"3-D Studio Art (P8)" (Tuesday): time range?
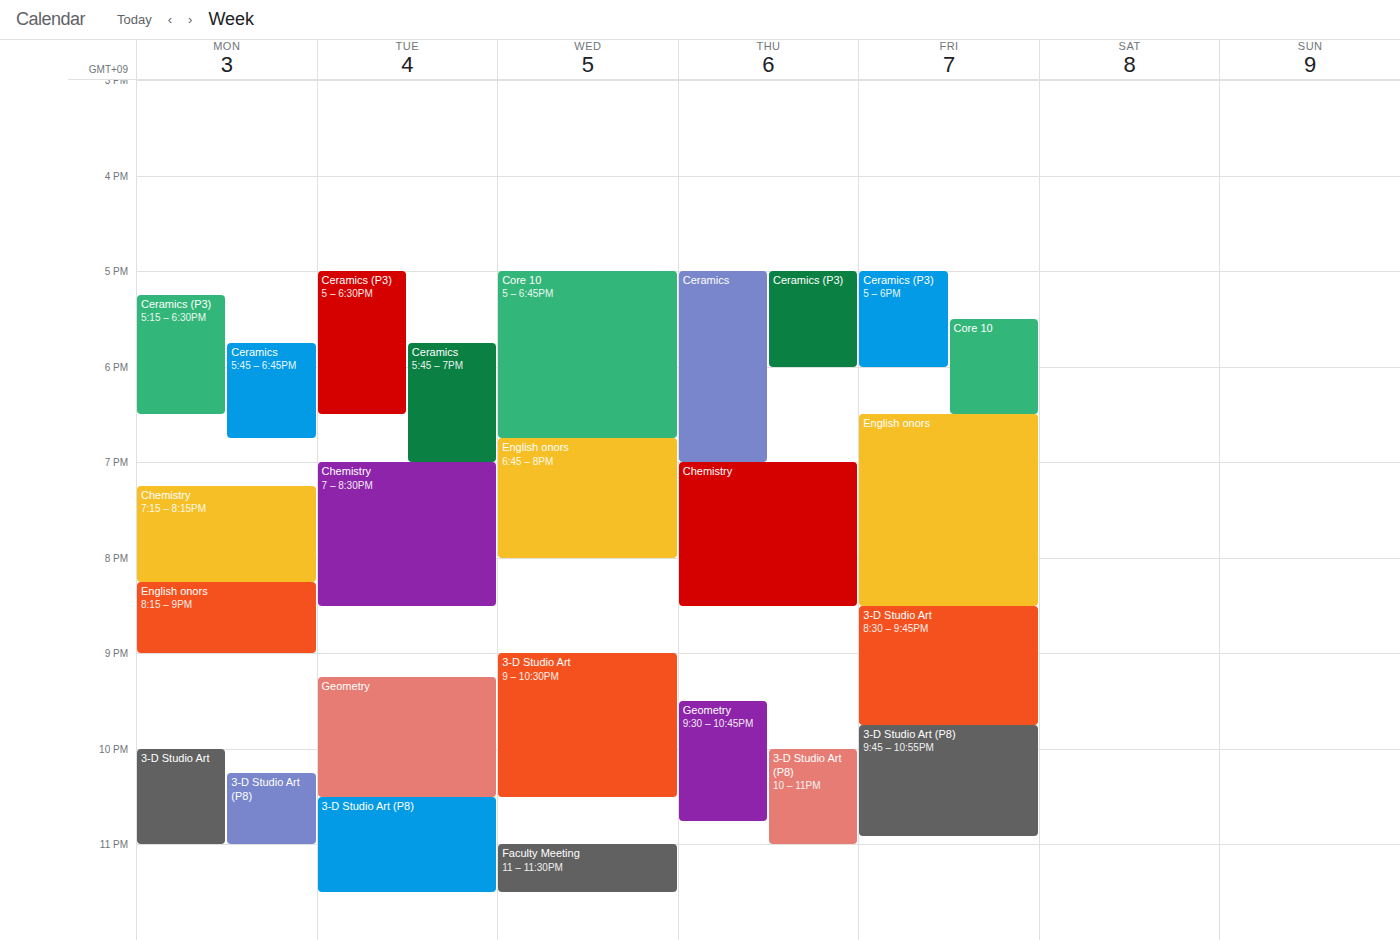
10:30 PM to 11:30 PM